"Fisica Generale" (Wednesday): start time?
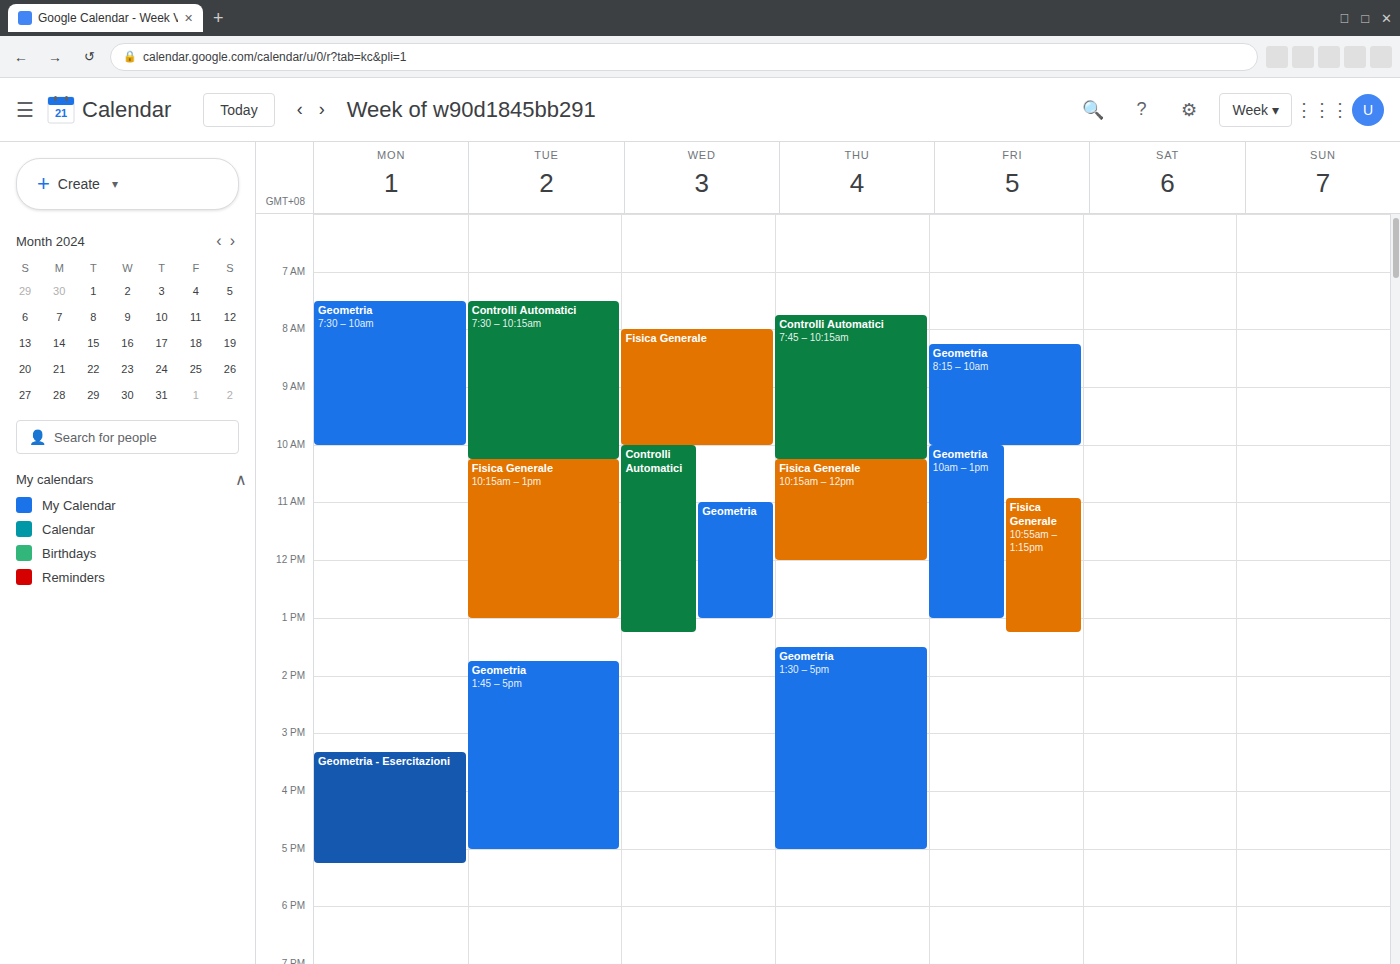
8:00 AM